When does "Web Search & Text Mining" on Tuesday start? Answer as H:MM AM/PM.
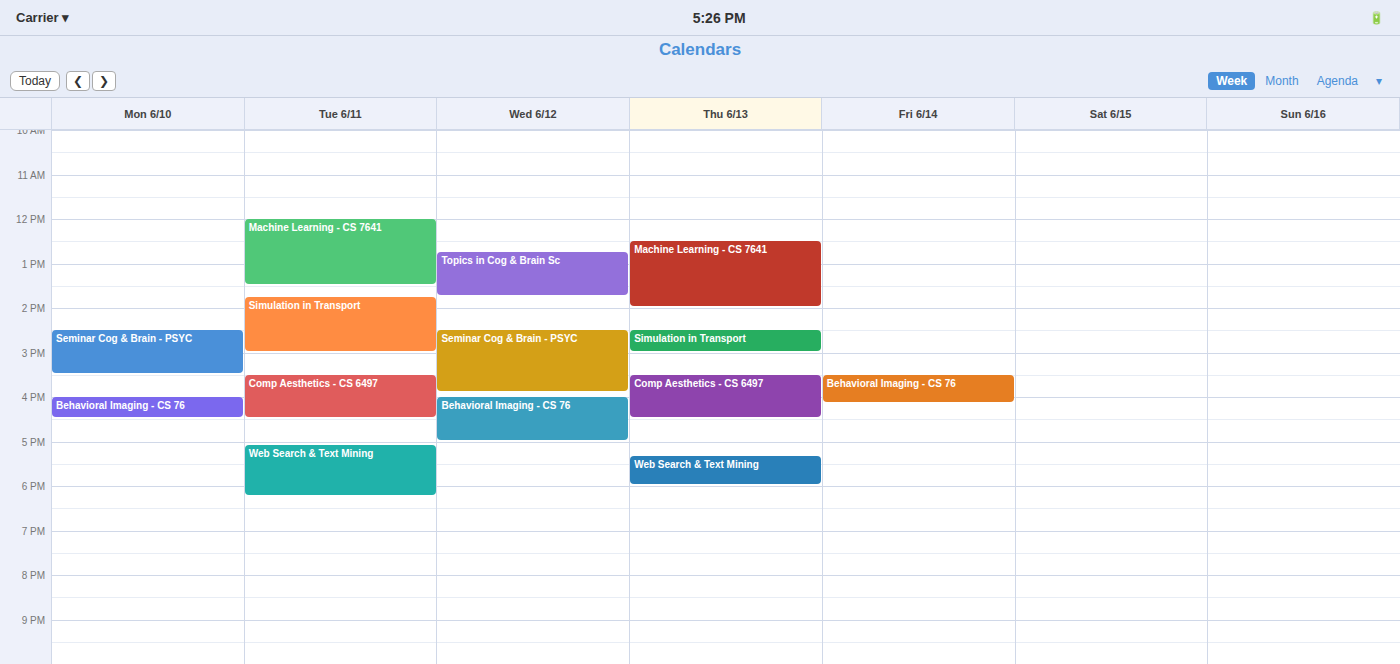
5:05 PM